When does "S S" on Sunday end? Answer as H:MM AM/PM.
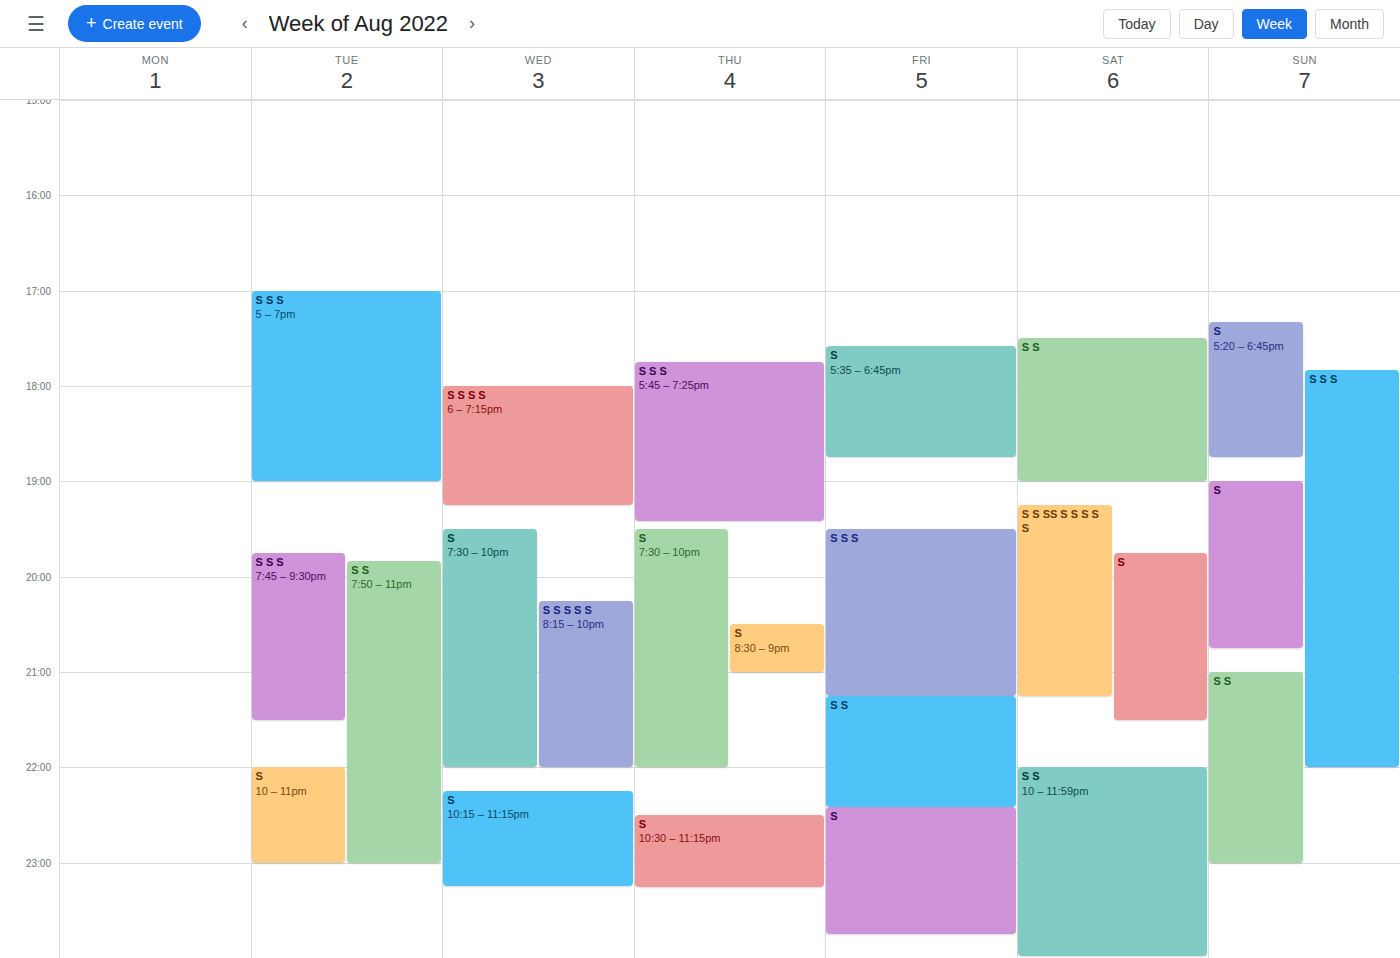
11:00 PM